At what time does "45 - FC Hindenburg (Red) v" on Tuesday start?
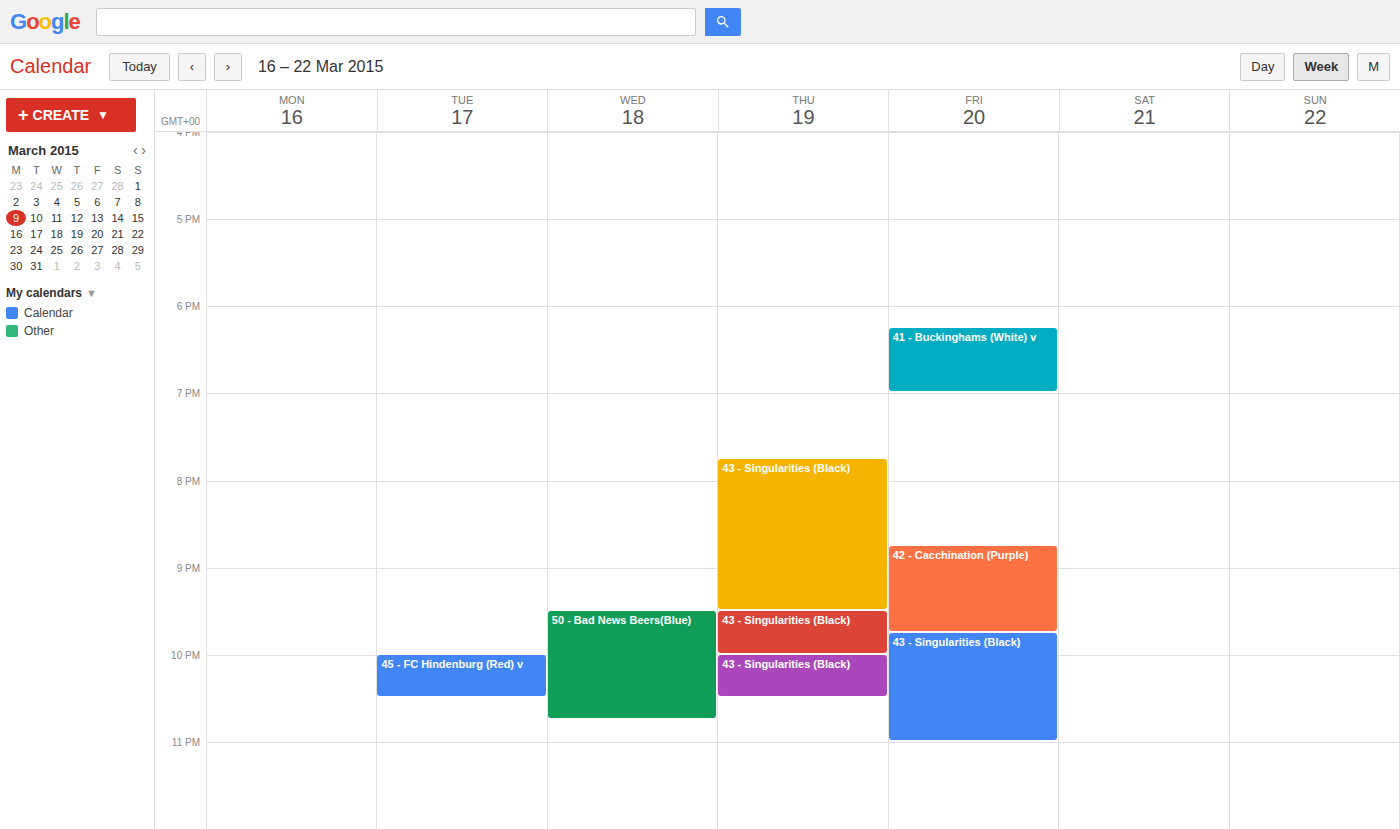
10:00 PM